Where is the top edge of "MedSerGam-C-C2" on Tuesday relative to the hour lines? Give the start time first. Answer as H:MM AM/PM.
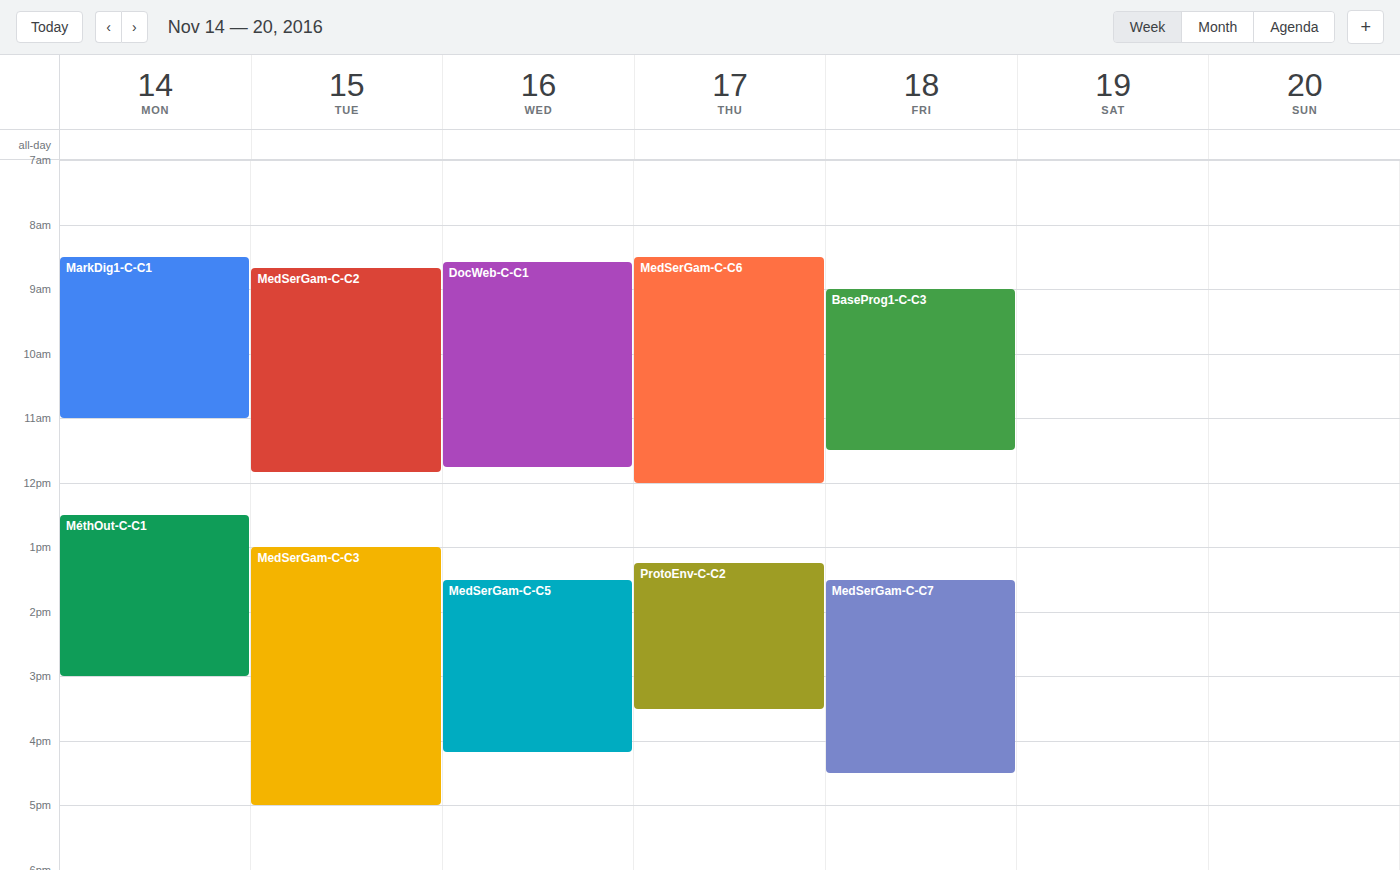
8:40 AM -- neither: 40 minutes below the 8 AM line and 20 minutes above the 9 AM line.